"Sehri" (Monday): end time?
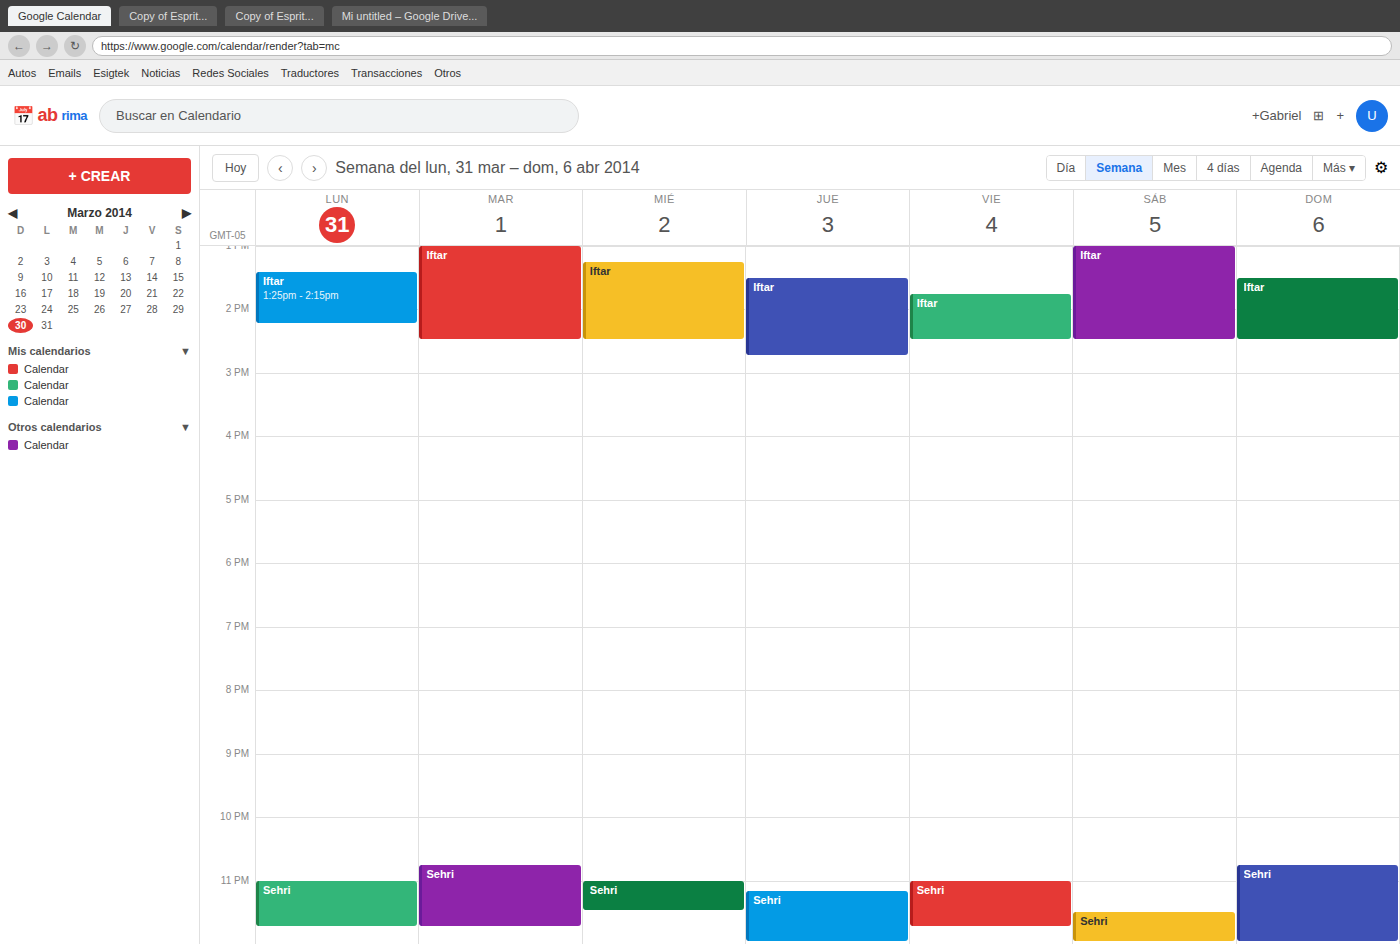
23:45